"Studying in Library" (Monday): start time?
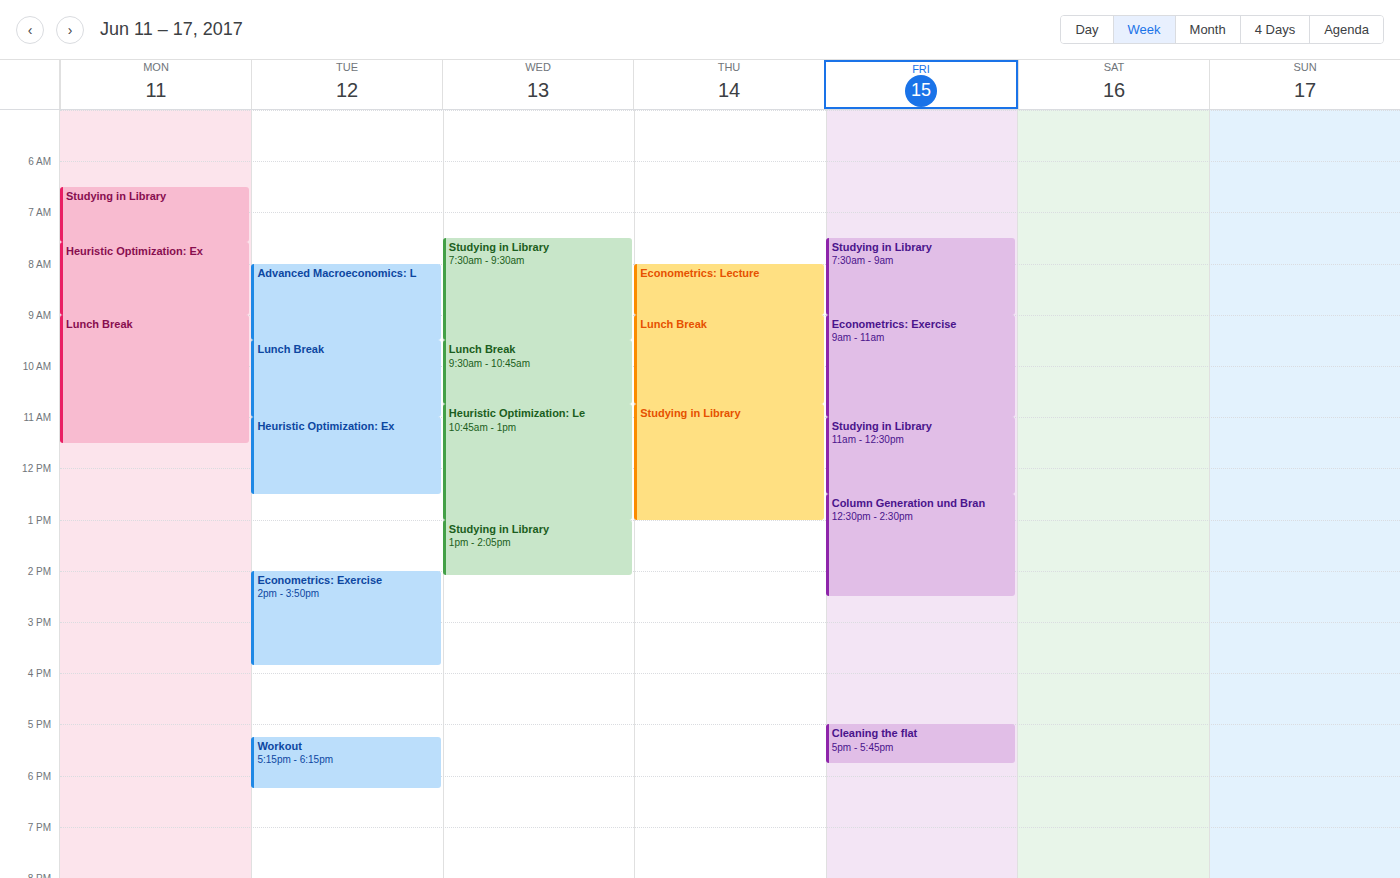
06:30